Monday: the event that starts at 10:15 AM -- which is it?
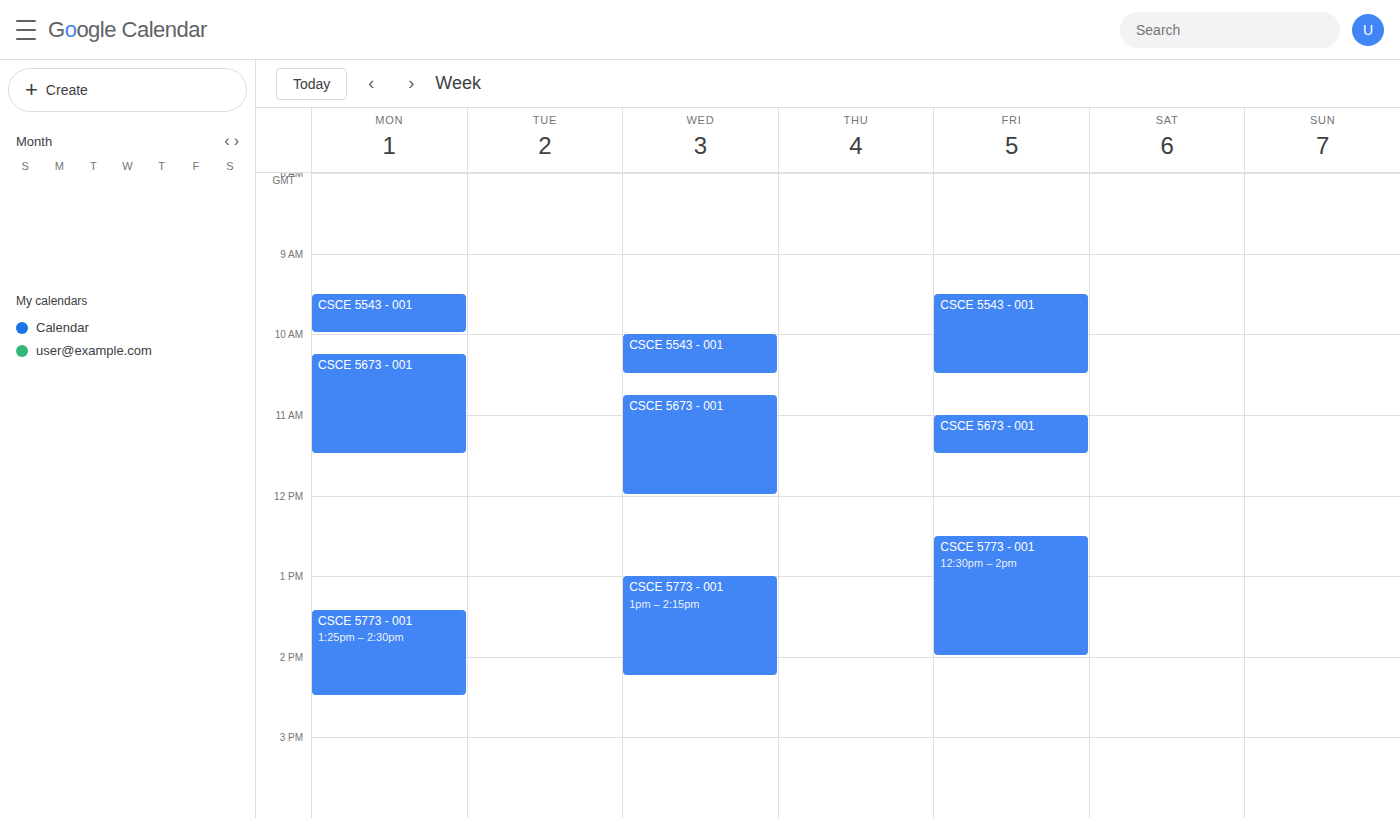
"CSCE 5673 - 001"